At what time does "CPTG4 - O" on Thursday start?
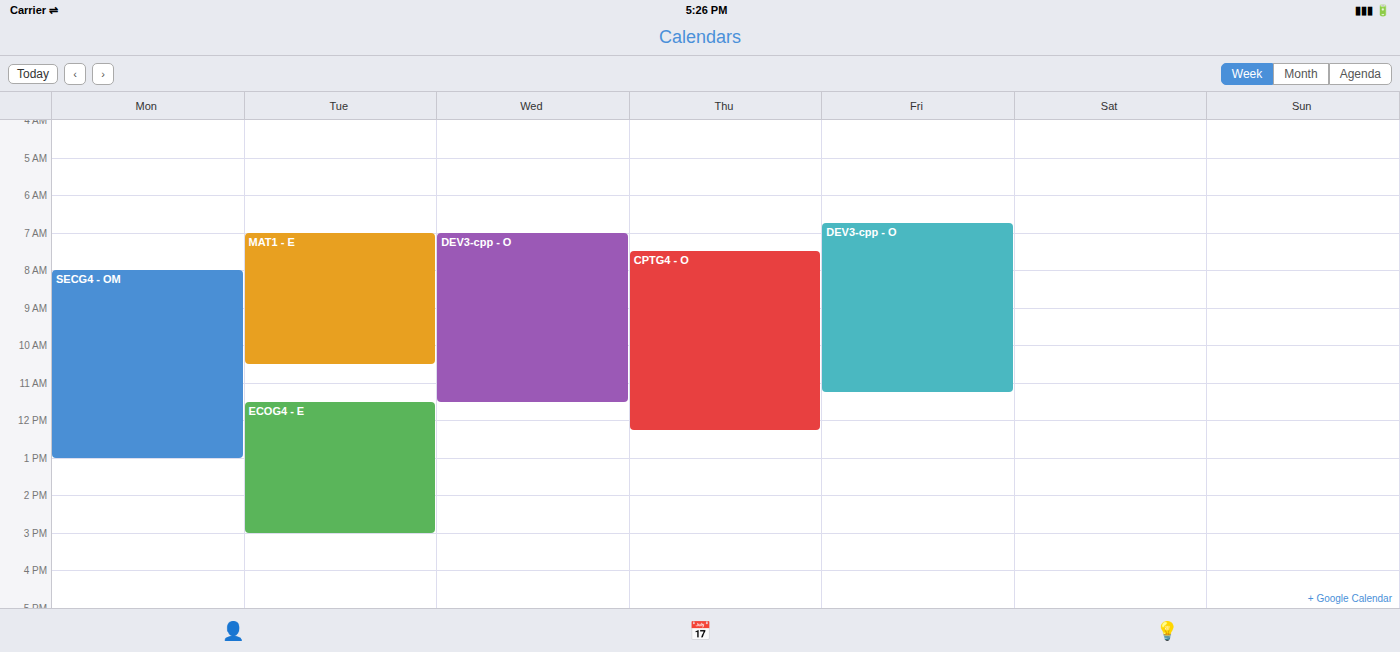
7:30 AM